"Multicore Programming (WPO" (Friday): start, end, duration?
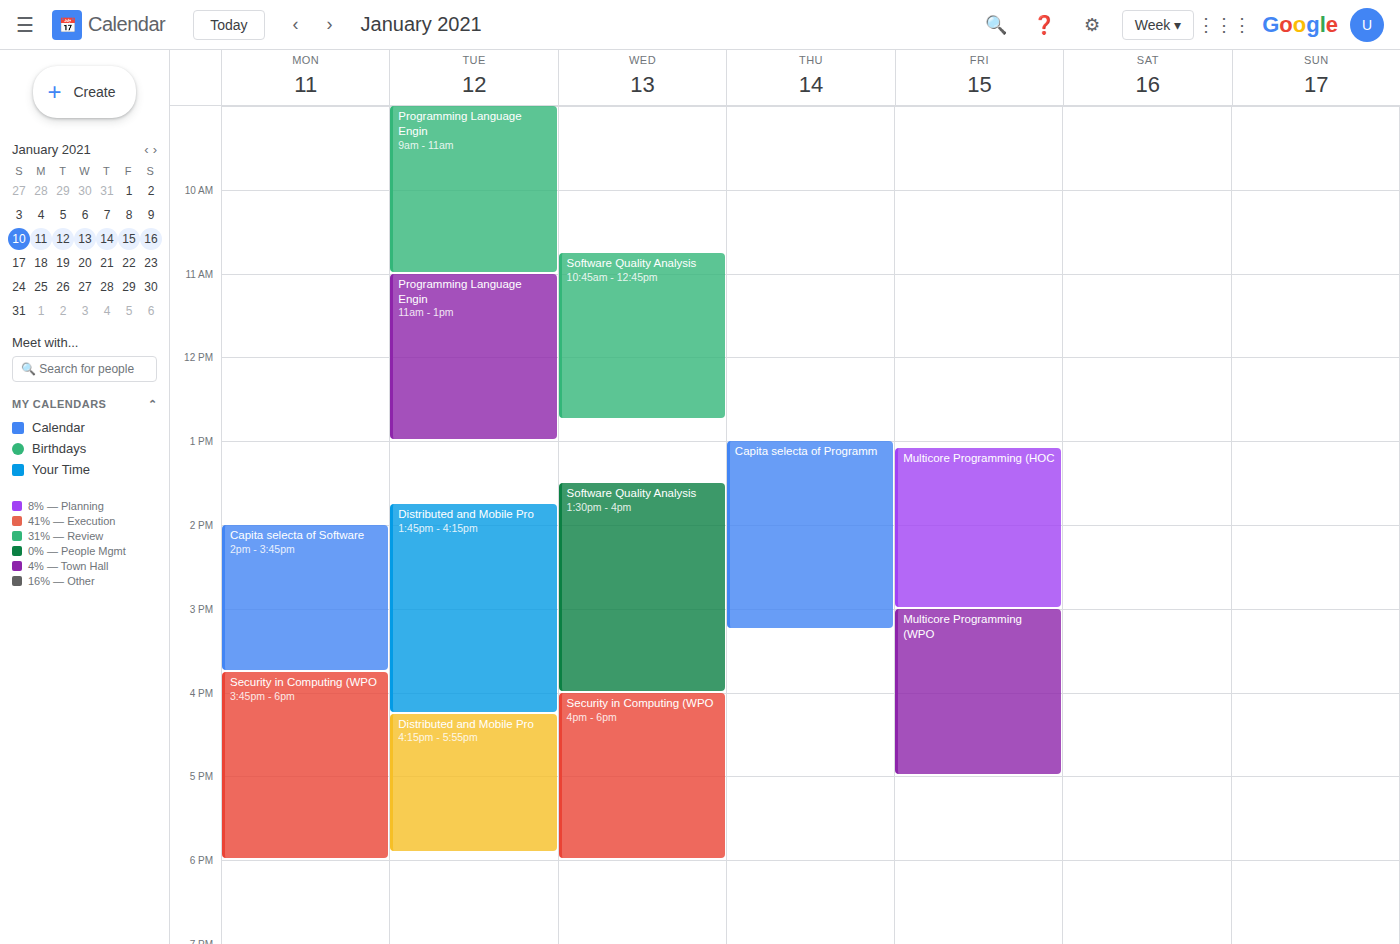
3:00 PM to 5:00 PM, 2 hours